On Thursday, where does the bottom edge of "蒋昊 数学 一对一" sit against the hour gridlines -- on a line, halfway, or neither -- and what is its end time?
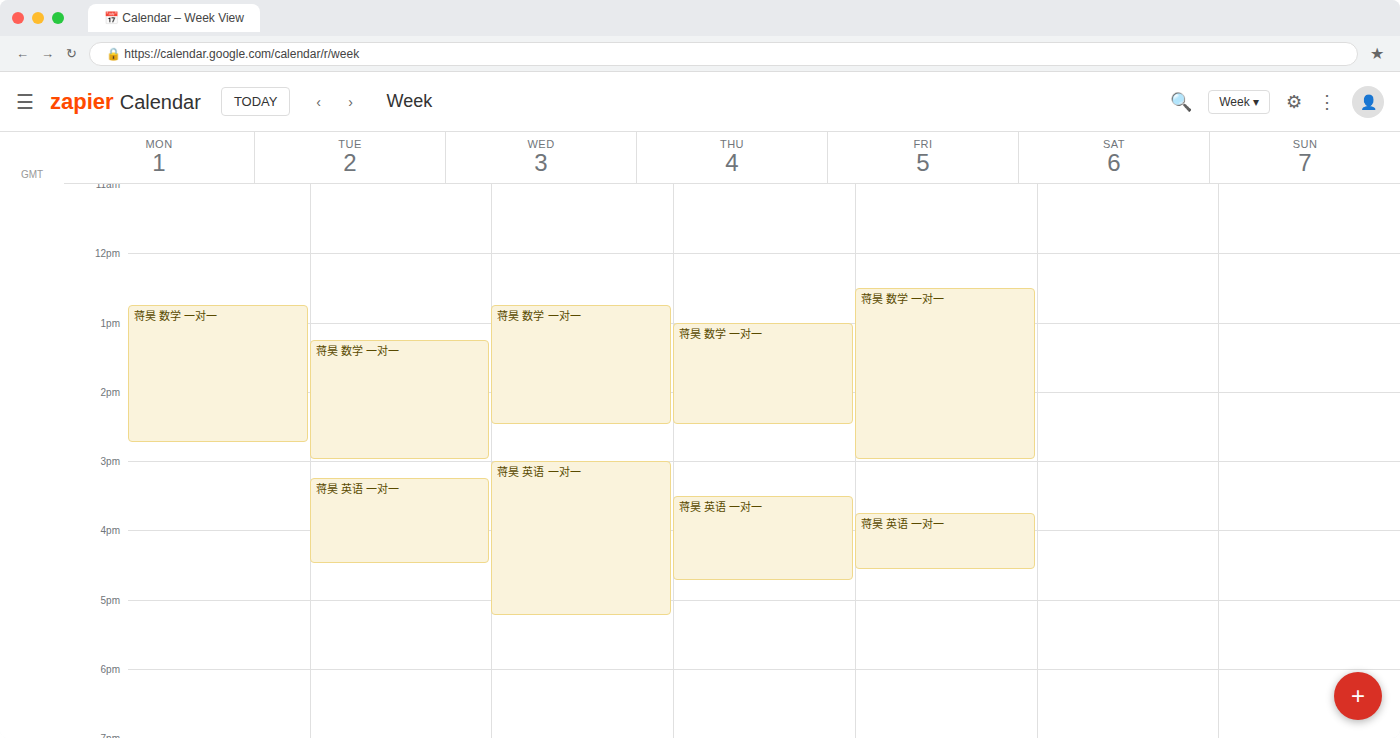
2:30 PM -- halfway between the 2 PM and 3 PM lines.